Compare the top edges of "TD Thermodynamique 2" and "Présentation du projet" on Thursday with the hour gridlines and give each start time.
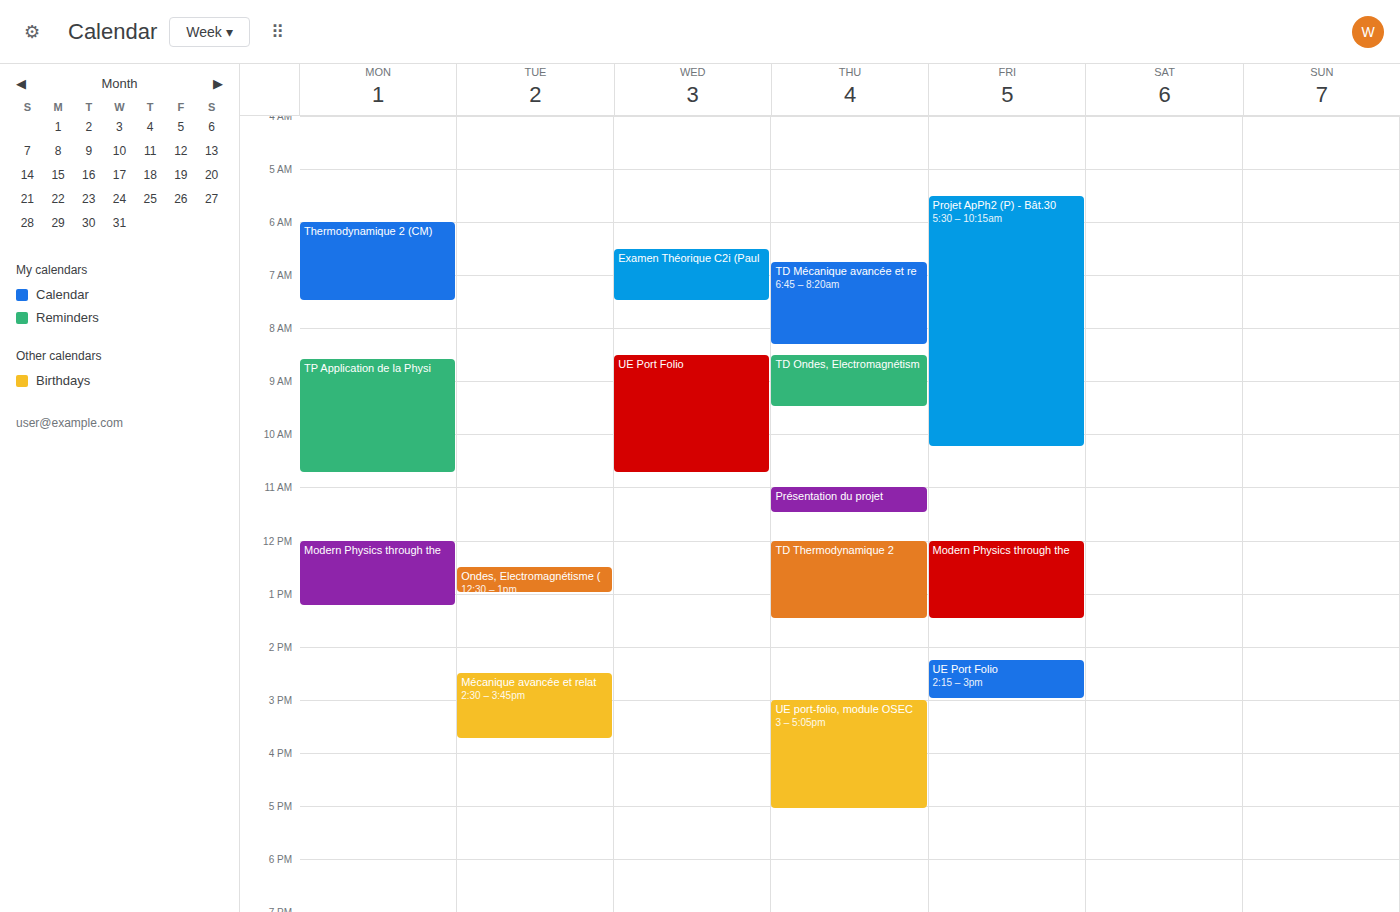
"TD Thermodynamique 2": 12:00 PM, exactly on the 12 PM line. "Présentation du projet": 11:00 AM, exactly on the 11 AM line.